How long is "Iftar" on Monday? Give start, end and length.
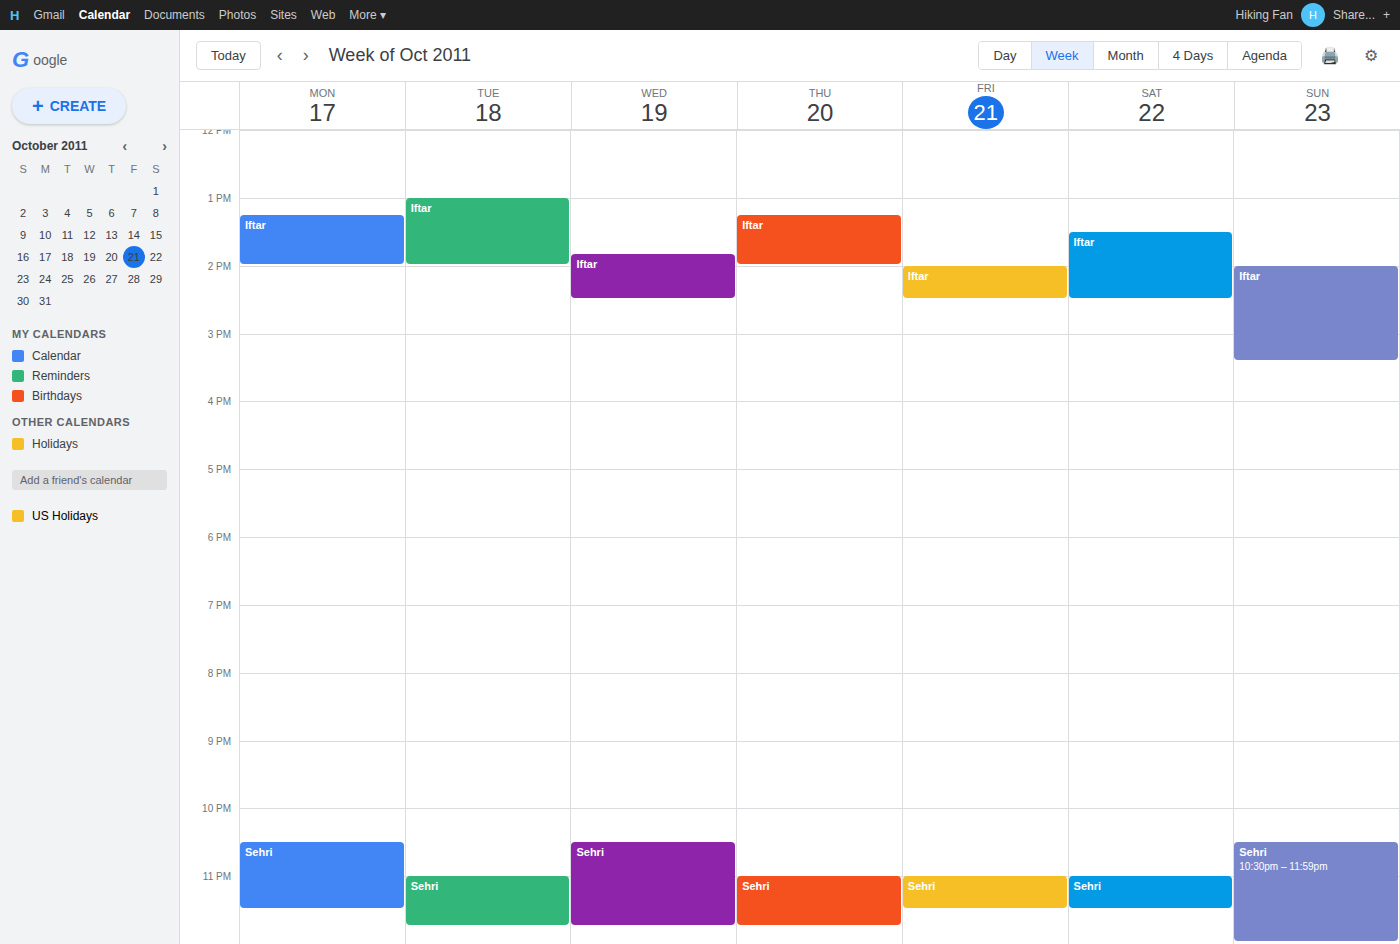
1:15 PM to 2:00 PM, 45 minutes